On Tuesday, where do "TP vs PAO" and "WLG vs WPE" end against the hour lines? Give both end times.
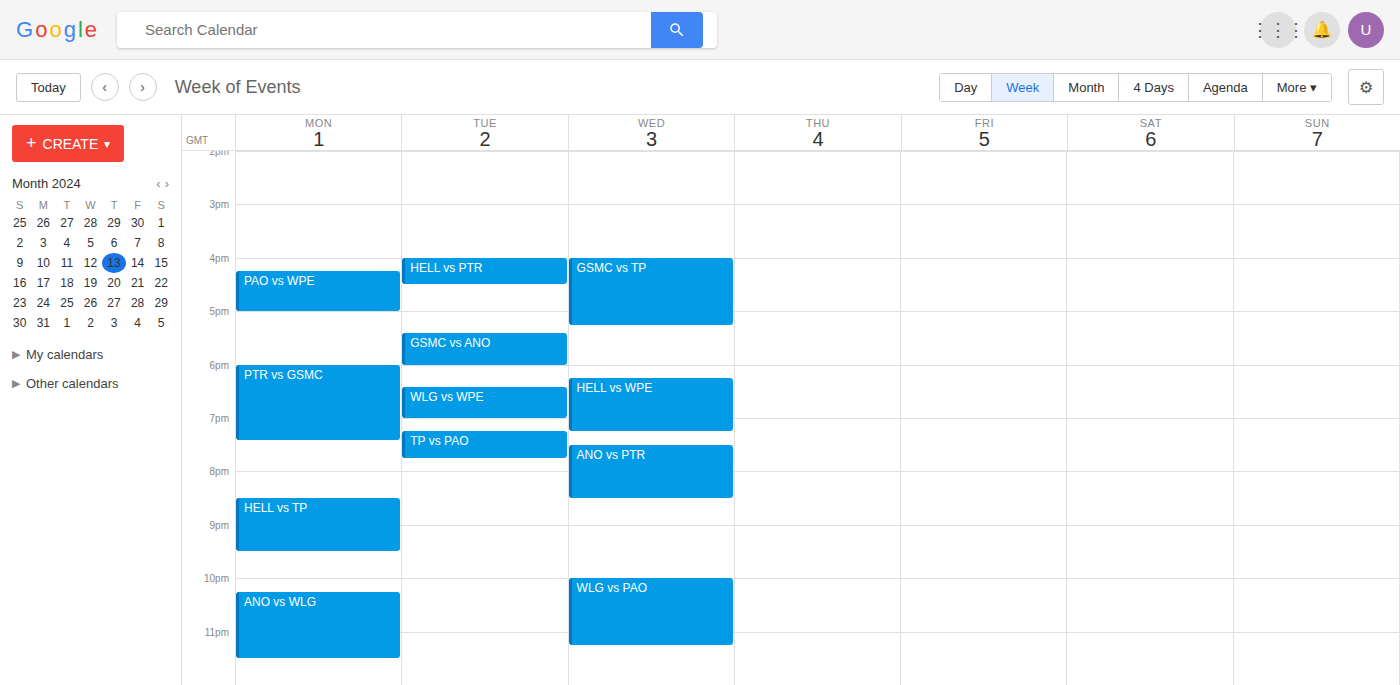
"TP vs PAO": 7:45 PM, neither: three quarters of the way from the 7 PM line to the 8 PM line. "WLG vs WPE": 7:00 PM, exactly on the 7 PM line.